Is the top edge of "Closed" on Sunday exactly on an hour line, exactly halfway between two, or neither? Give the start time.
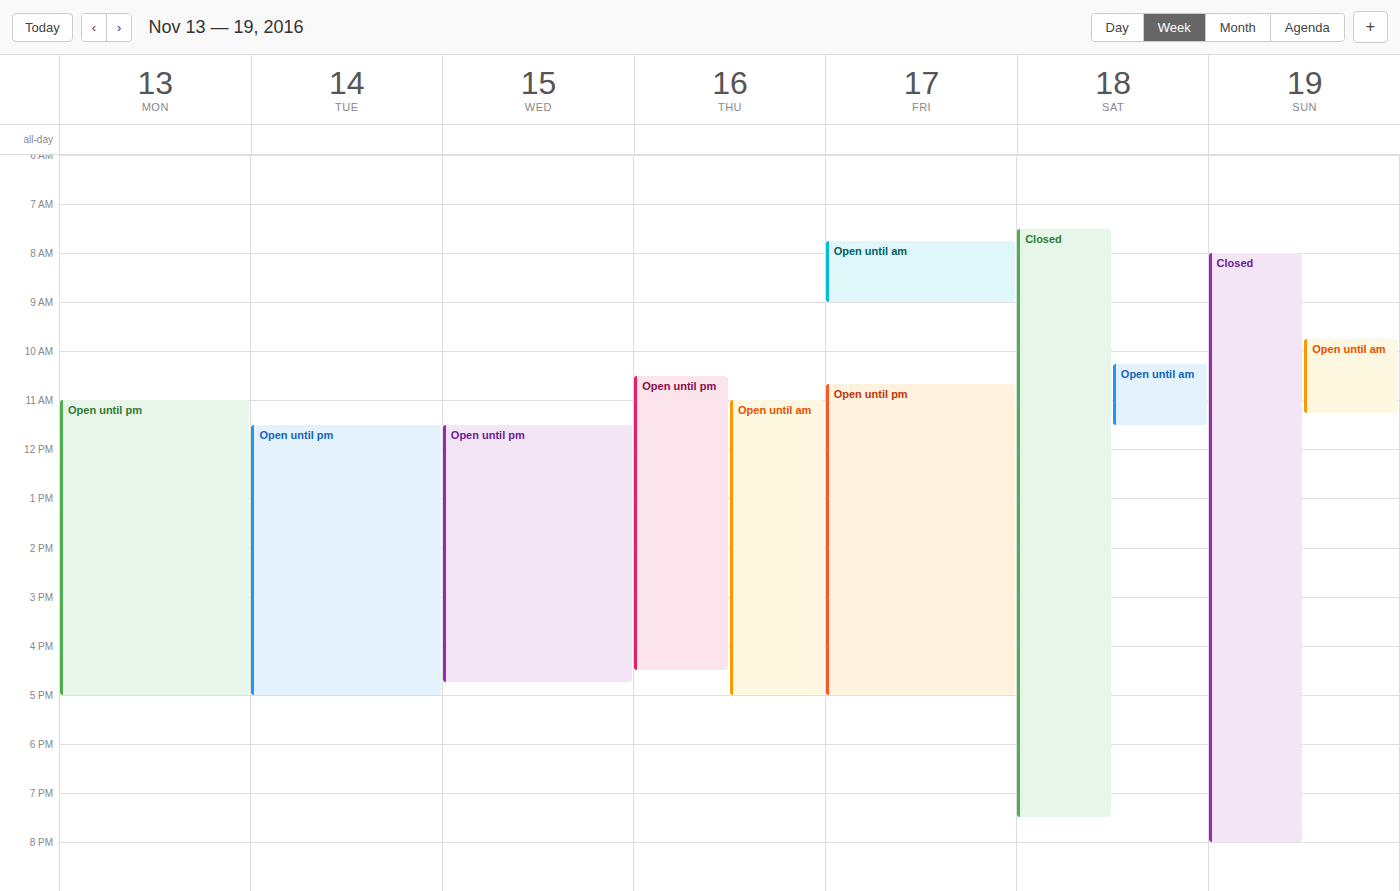
8:00 AM -- exactly on the 8 AM line.